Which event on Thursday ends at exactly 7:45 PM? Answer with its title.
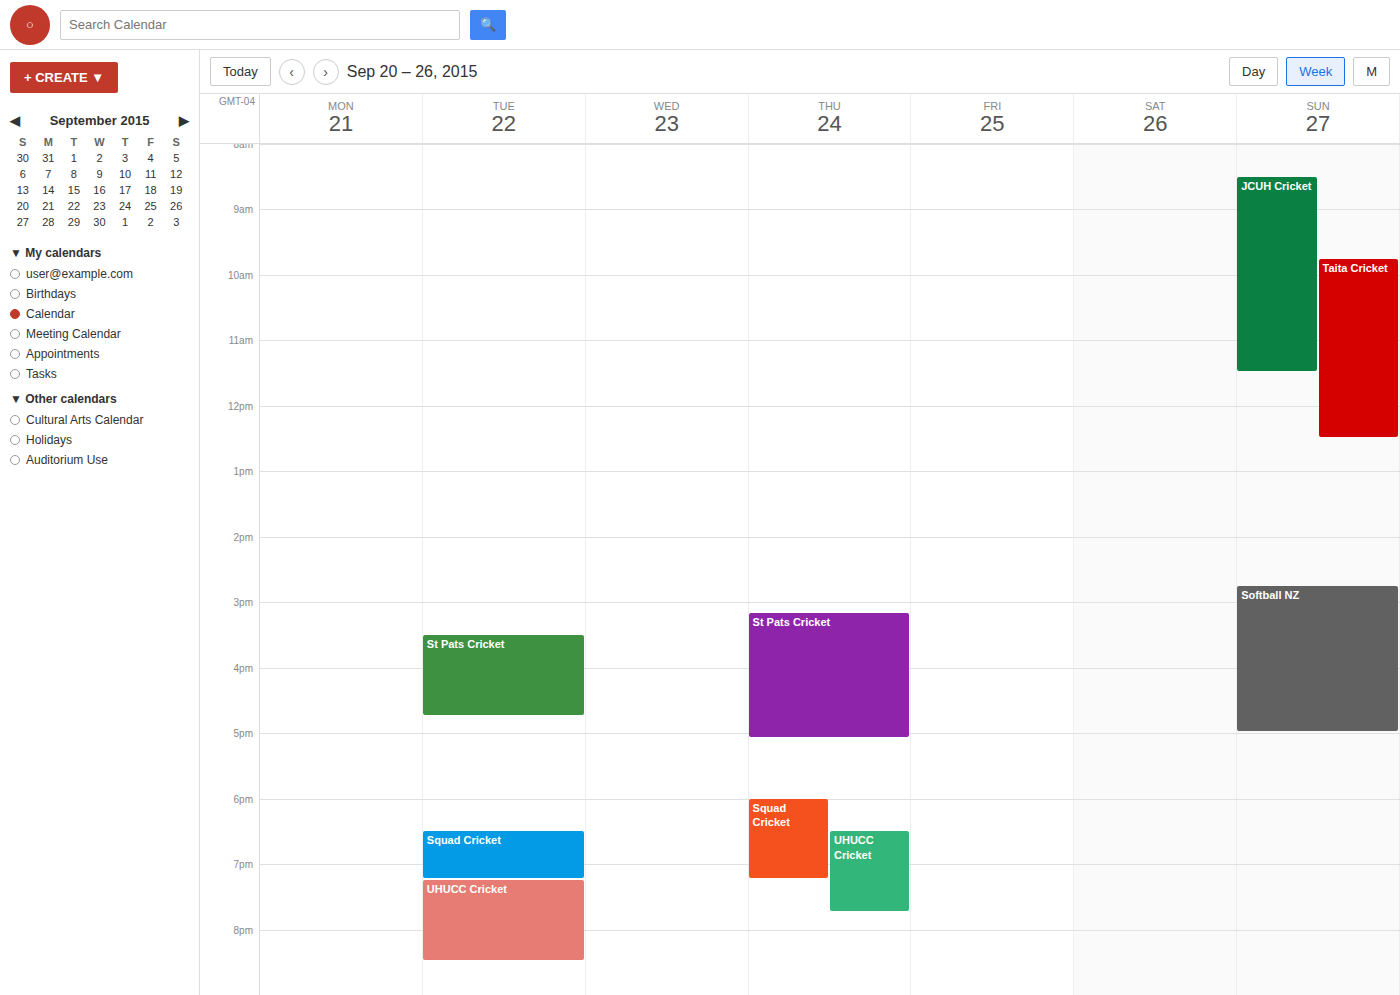
"UHUCC Cricket"